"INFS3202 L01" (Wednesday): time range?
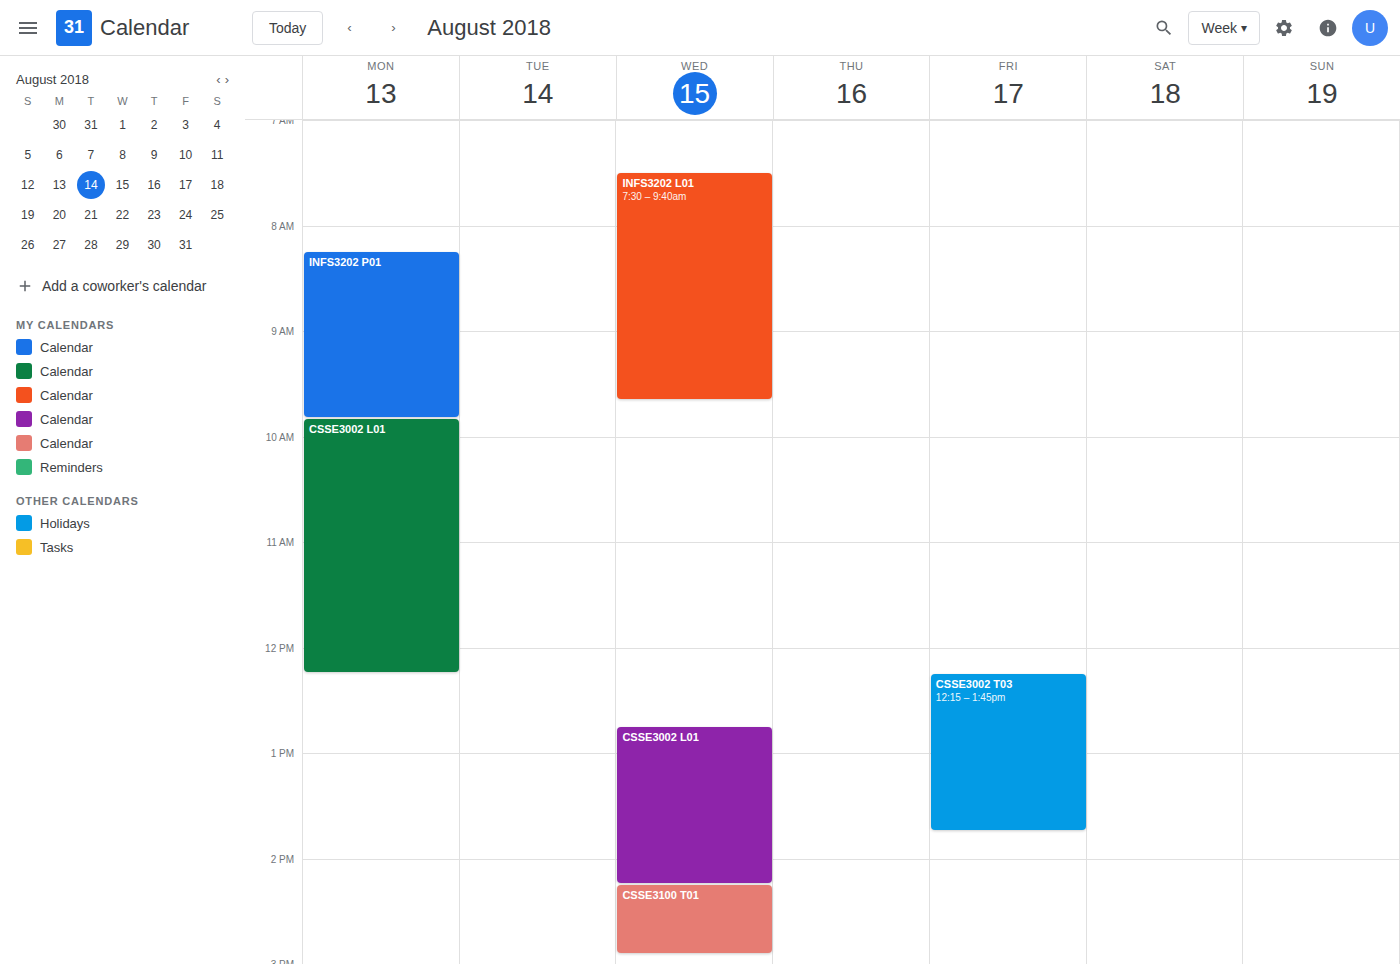
7:30 AM to 9:40 AM